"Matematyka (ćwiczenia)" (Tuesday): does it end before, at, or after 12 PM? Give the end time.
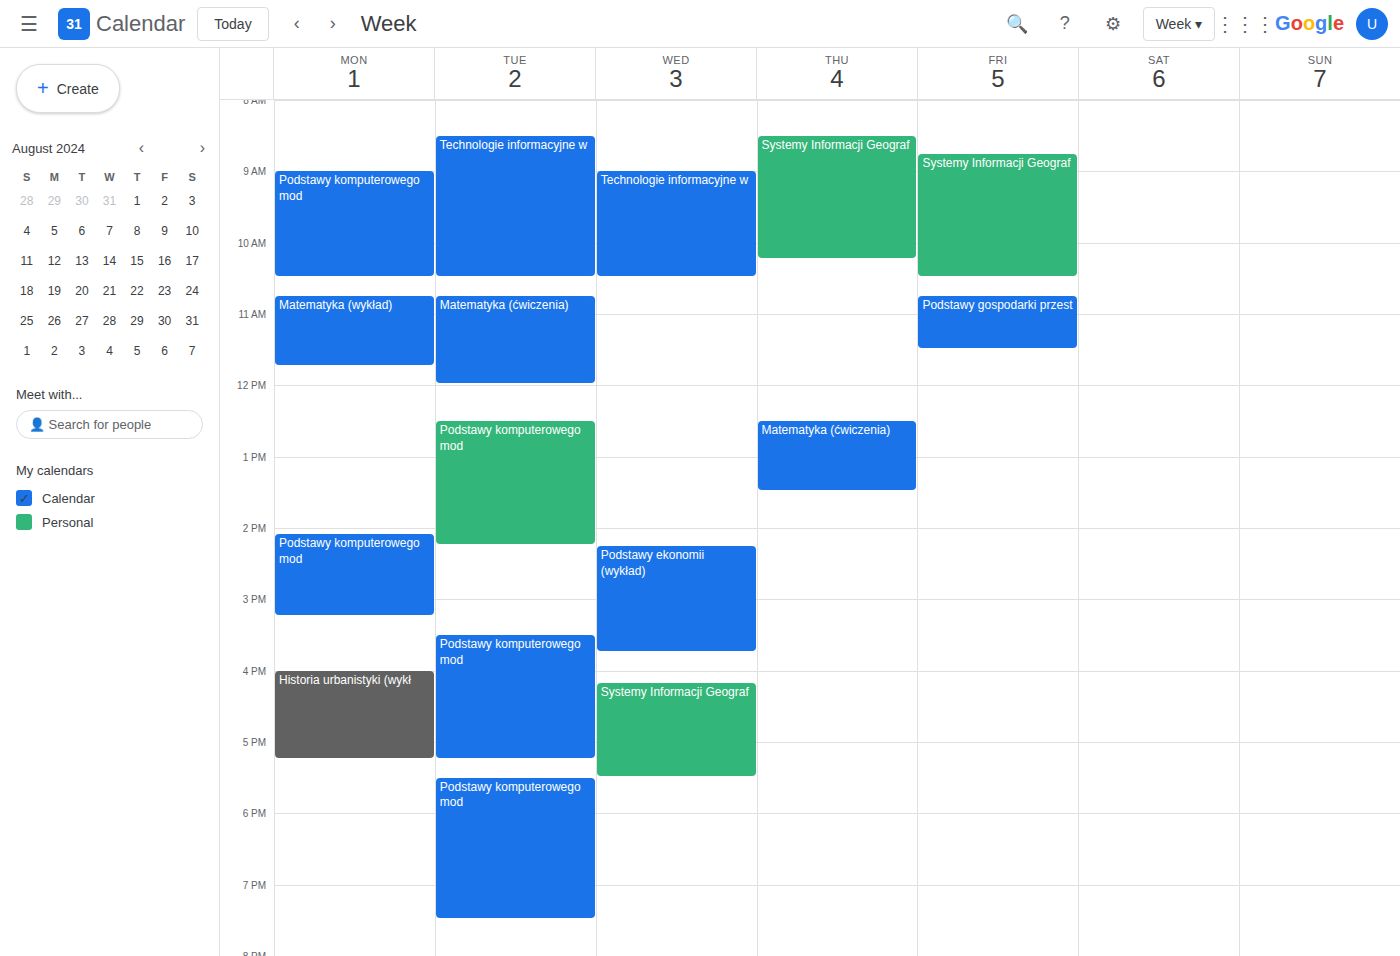
12:00 PM -- exactly at 12 PM, on the 12 PM line.